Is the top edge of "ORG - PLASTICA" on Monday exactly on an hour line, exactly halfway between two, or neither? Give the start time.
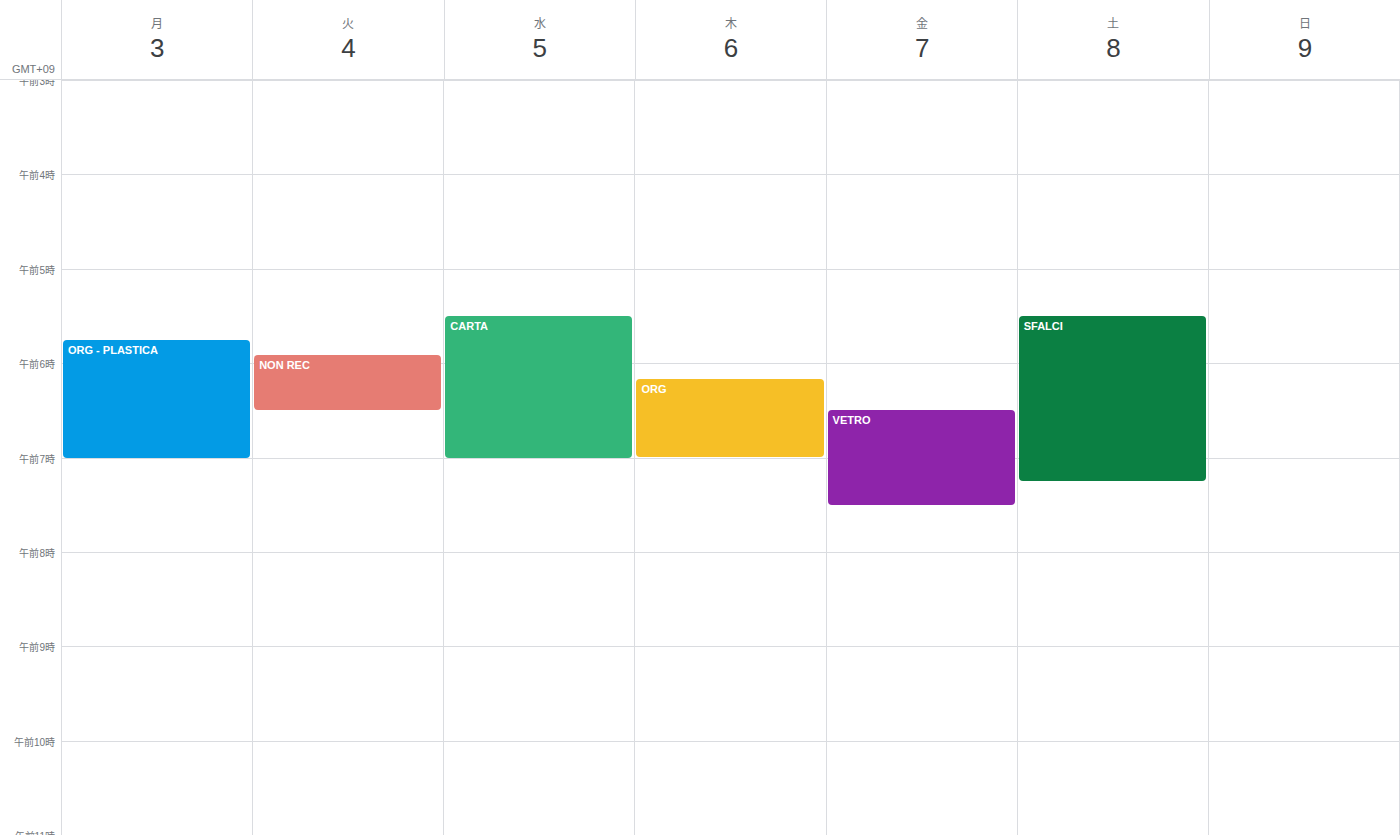
5:45 AM -- neither: three quarters of the way from the 5 AM line to the 6 AM line.